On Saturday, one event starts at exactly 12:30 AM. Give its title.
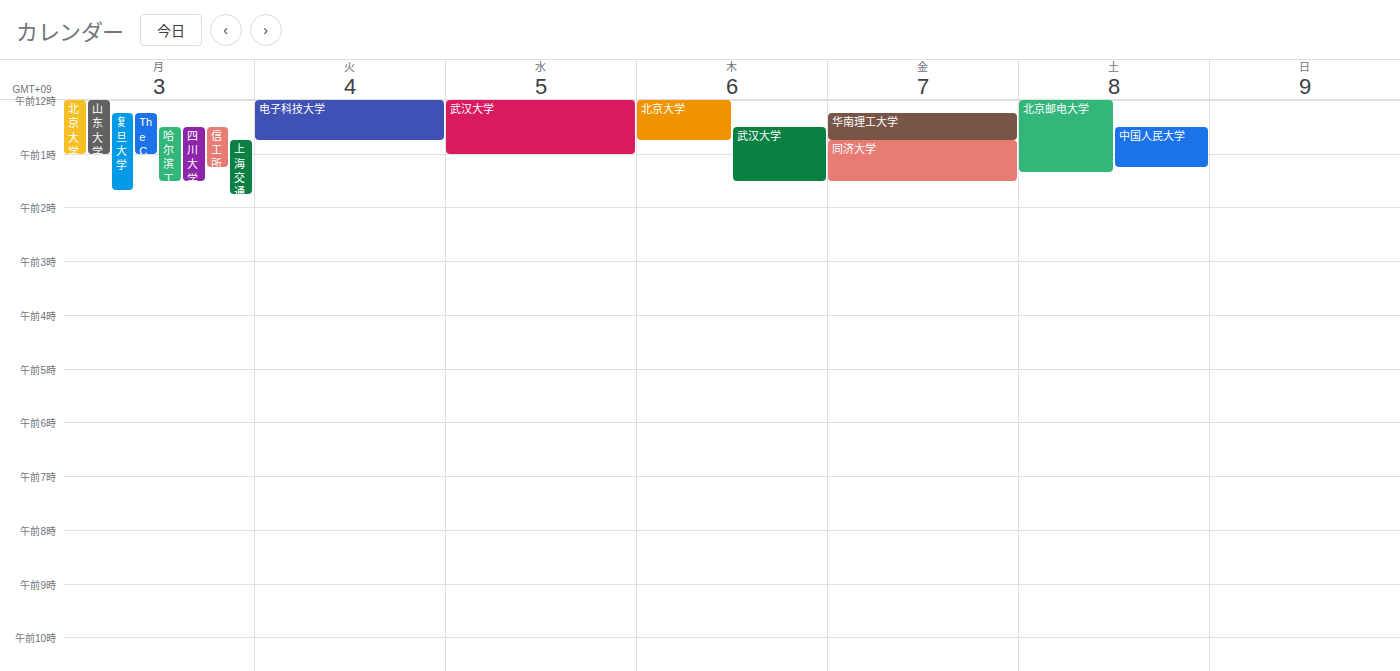
"中国人民大学"